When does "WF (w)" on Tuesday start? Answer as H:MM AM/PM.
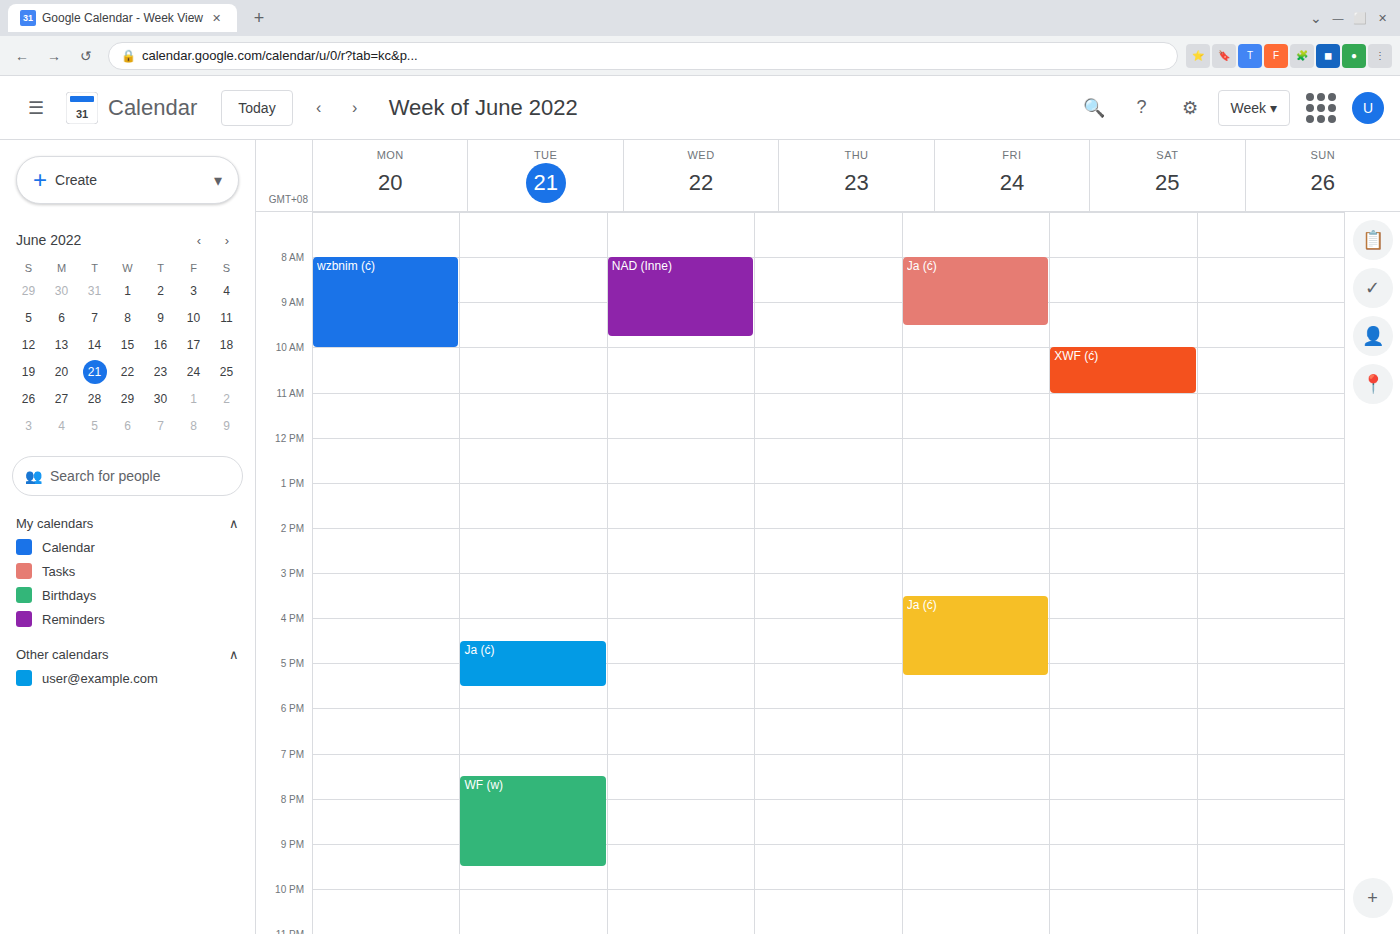
7:30 PM